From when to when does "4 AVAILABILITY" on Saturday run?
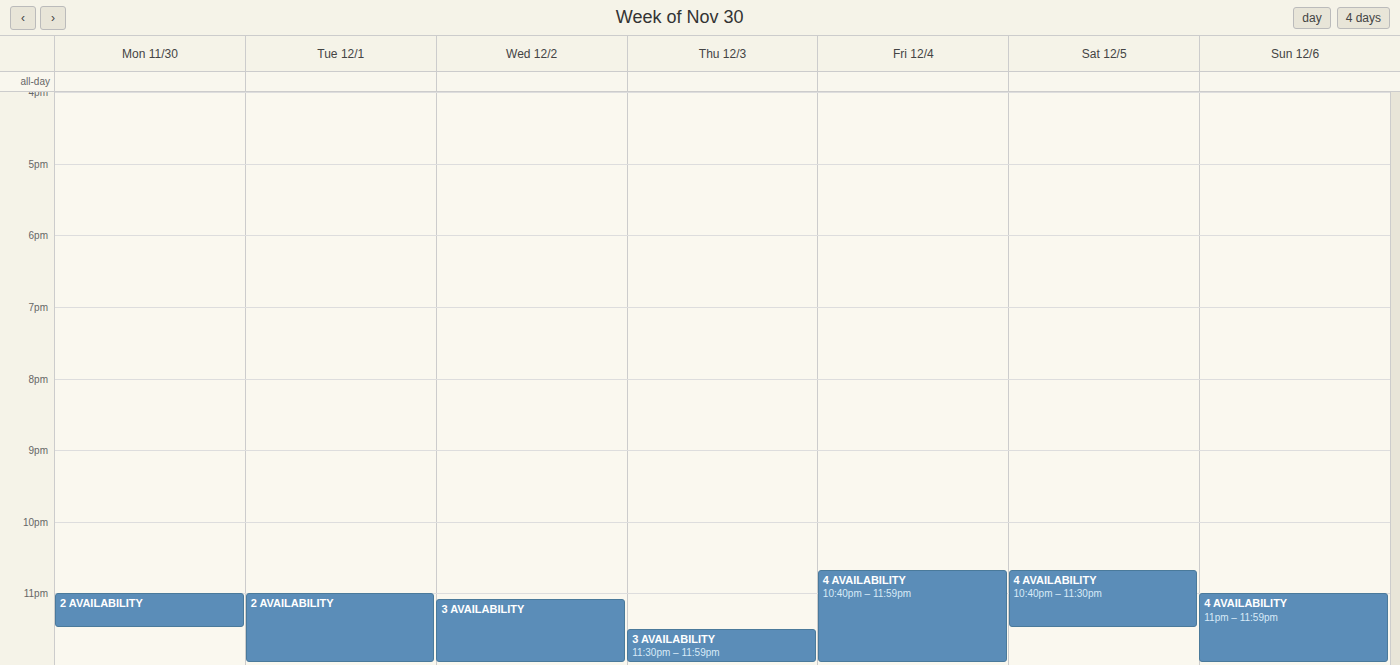
10:40 PM to 11:30 PM